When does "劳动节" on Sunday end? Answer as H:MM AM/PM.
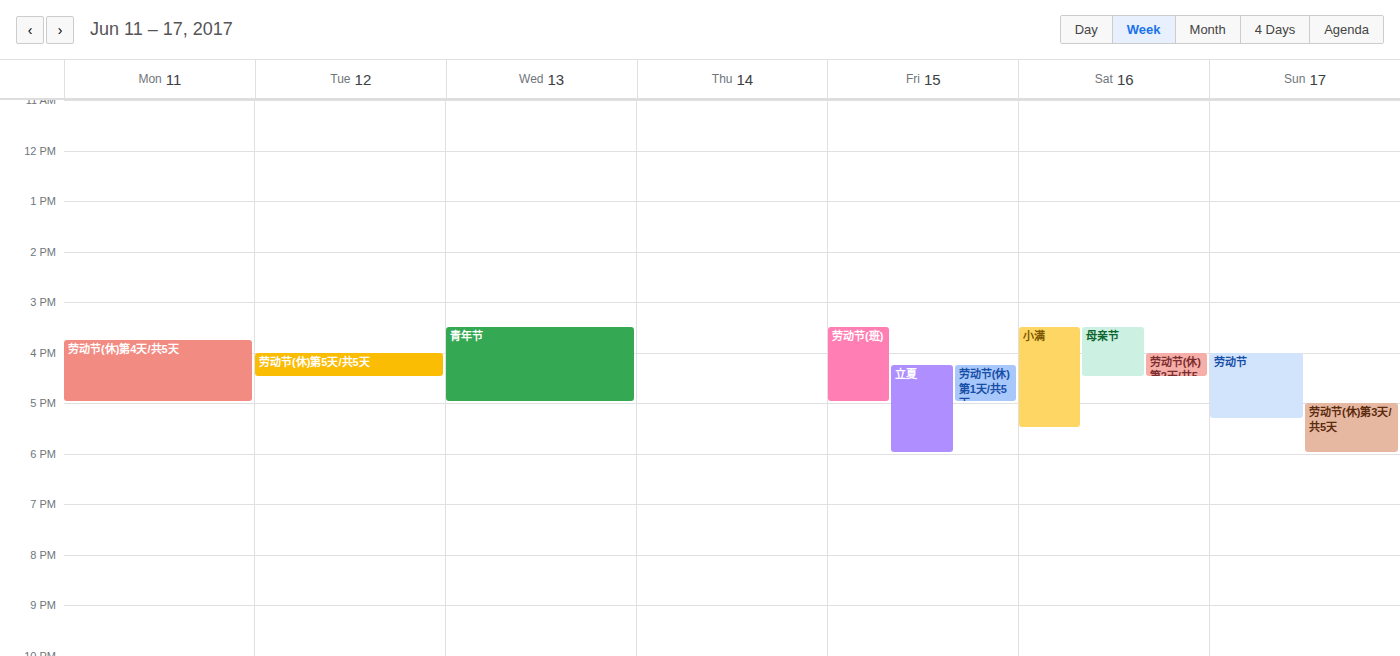
5:20 PM